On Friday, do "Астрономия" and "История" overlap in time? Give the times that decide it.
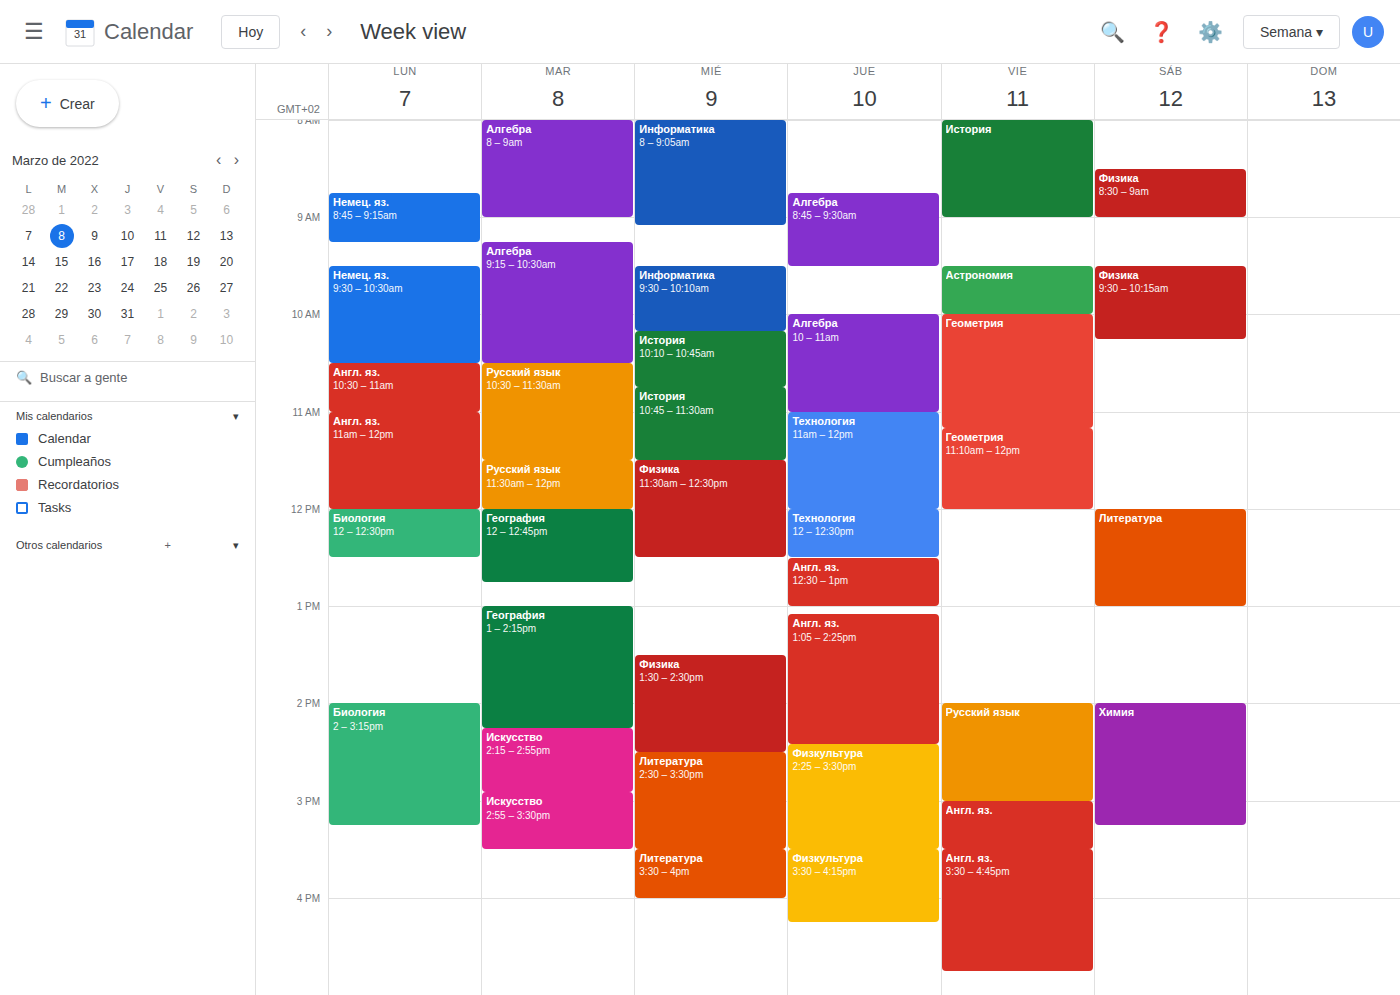
"История" ends at 9:00 AM and "Астрономия" starts at 9:30 AM -- no overlap.